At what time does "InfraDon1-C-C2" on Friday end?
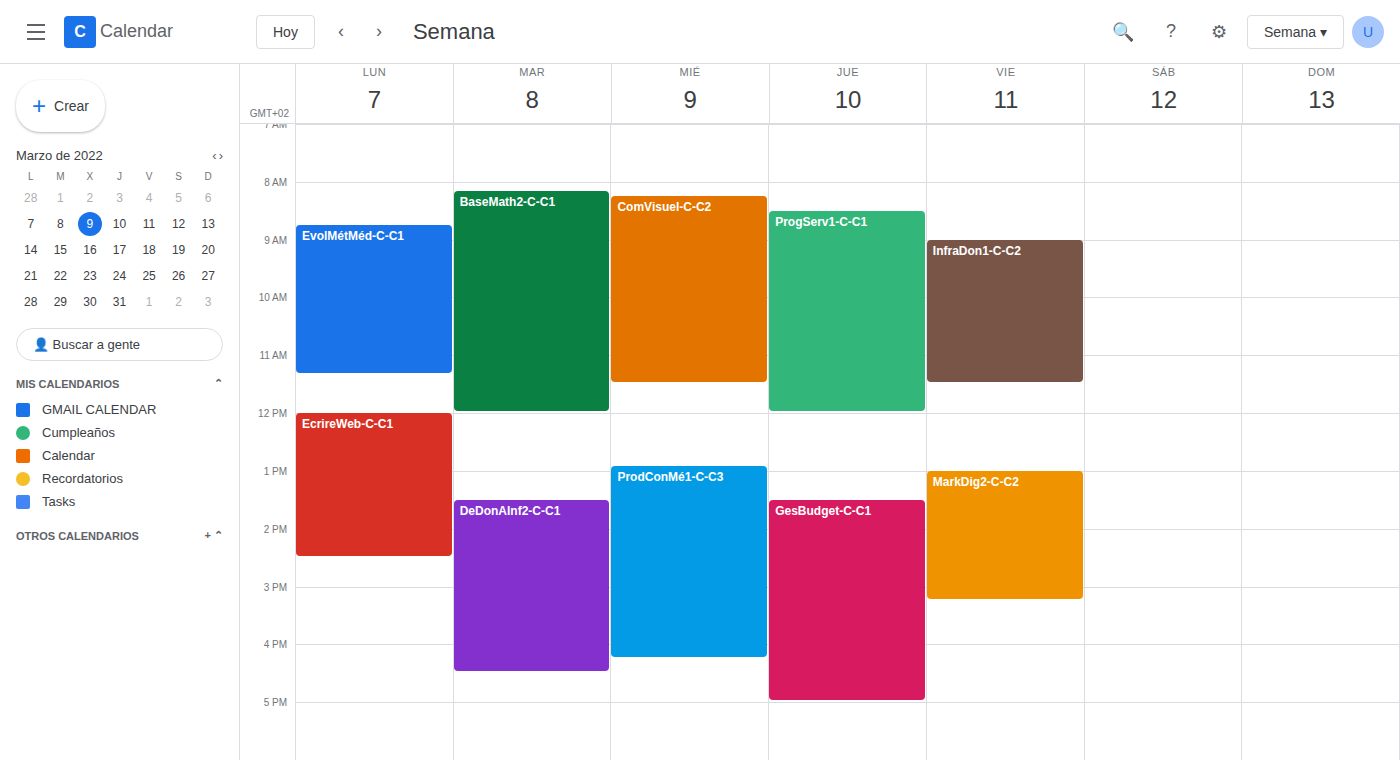
11:30 AM